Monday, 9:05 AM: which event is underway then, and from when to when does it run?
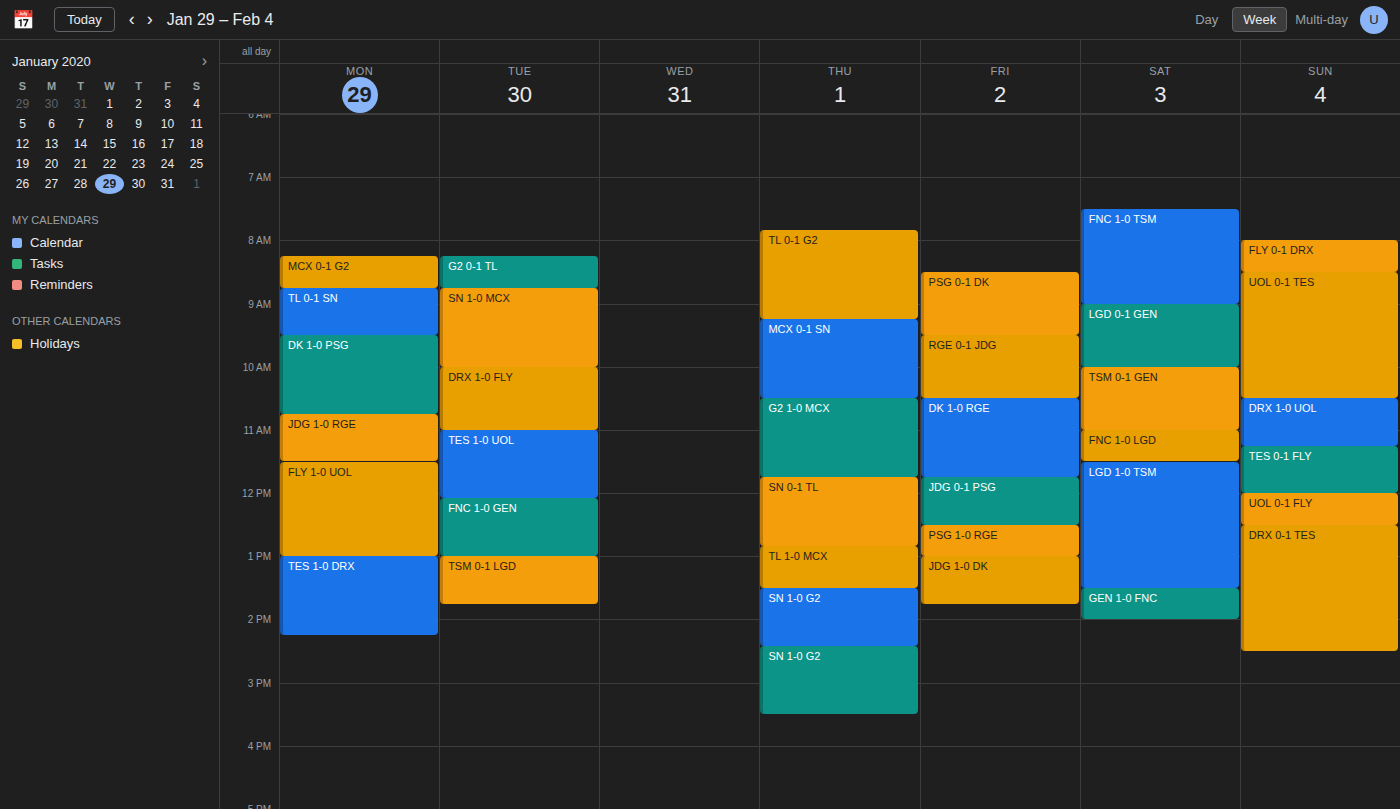
"TL 0-1 SN", 8:45 AM to 9:30 AM